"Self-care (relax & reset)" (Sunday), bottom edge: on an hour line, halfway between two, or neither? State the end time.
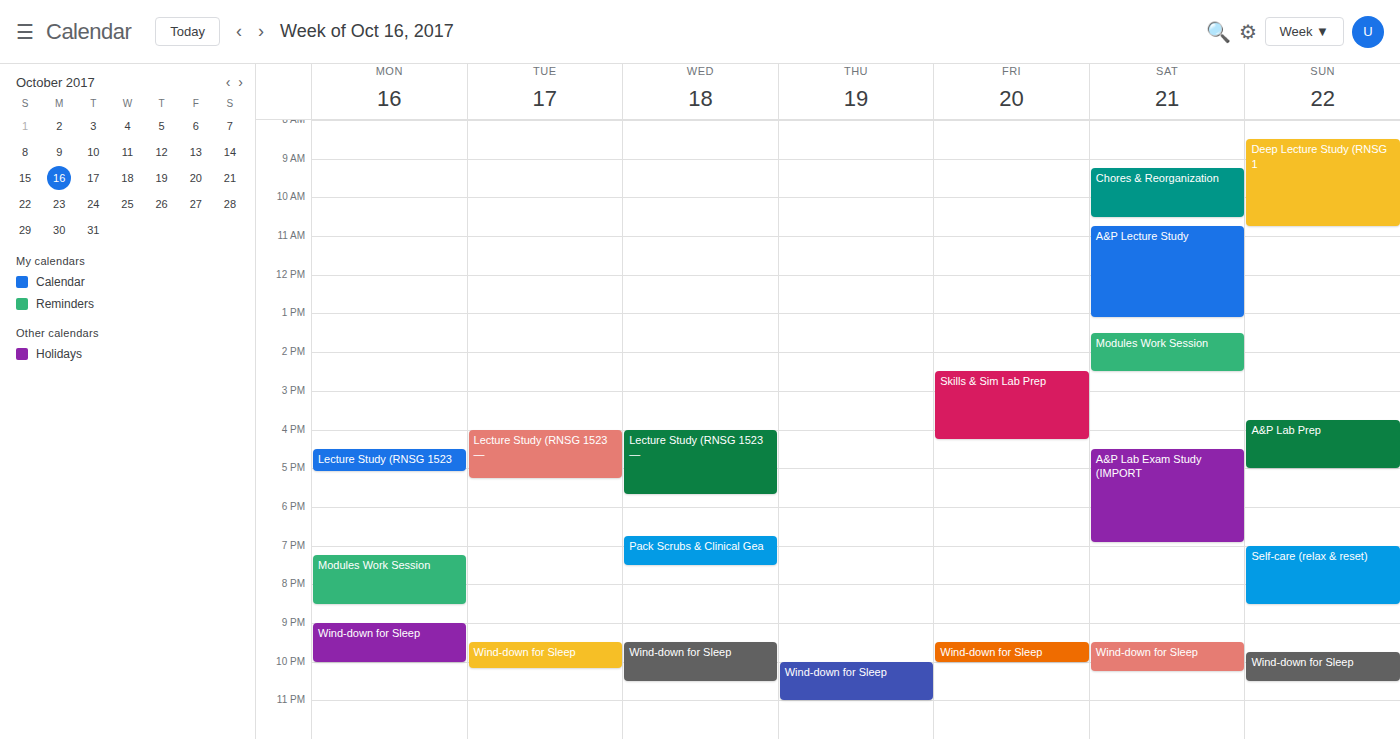
8:30 PM -- halfway between the 8 PM and 9 PM lines.